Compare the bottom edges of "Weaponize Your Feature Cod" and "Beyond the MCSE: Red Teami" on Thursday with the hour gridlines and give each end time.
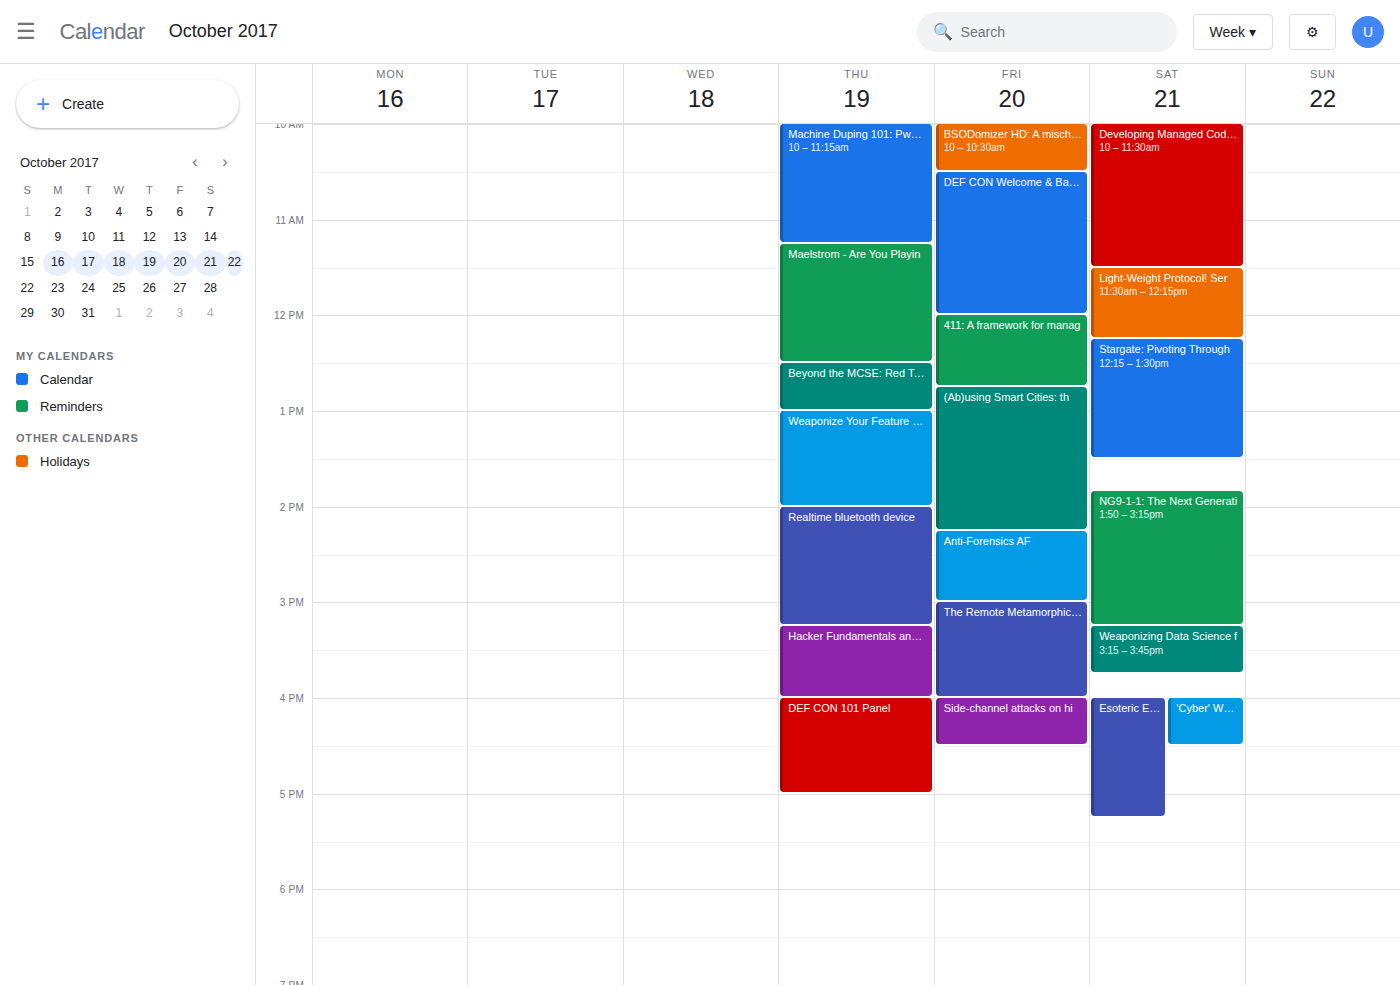
"Weaponize Your Feature Cod": 14:00, exactly on the 14:00 line. "Beyond the MCSE: Red Teami": 13:00, exactly on the 13:00 line.